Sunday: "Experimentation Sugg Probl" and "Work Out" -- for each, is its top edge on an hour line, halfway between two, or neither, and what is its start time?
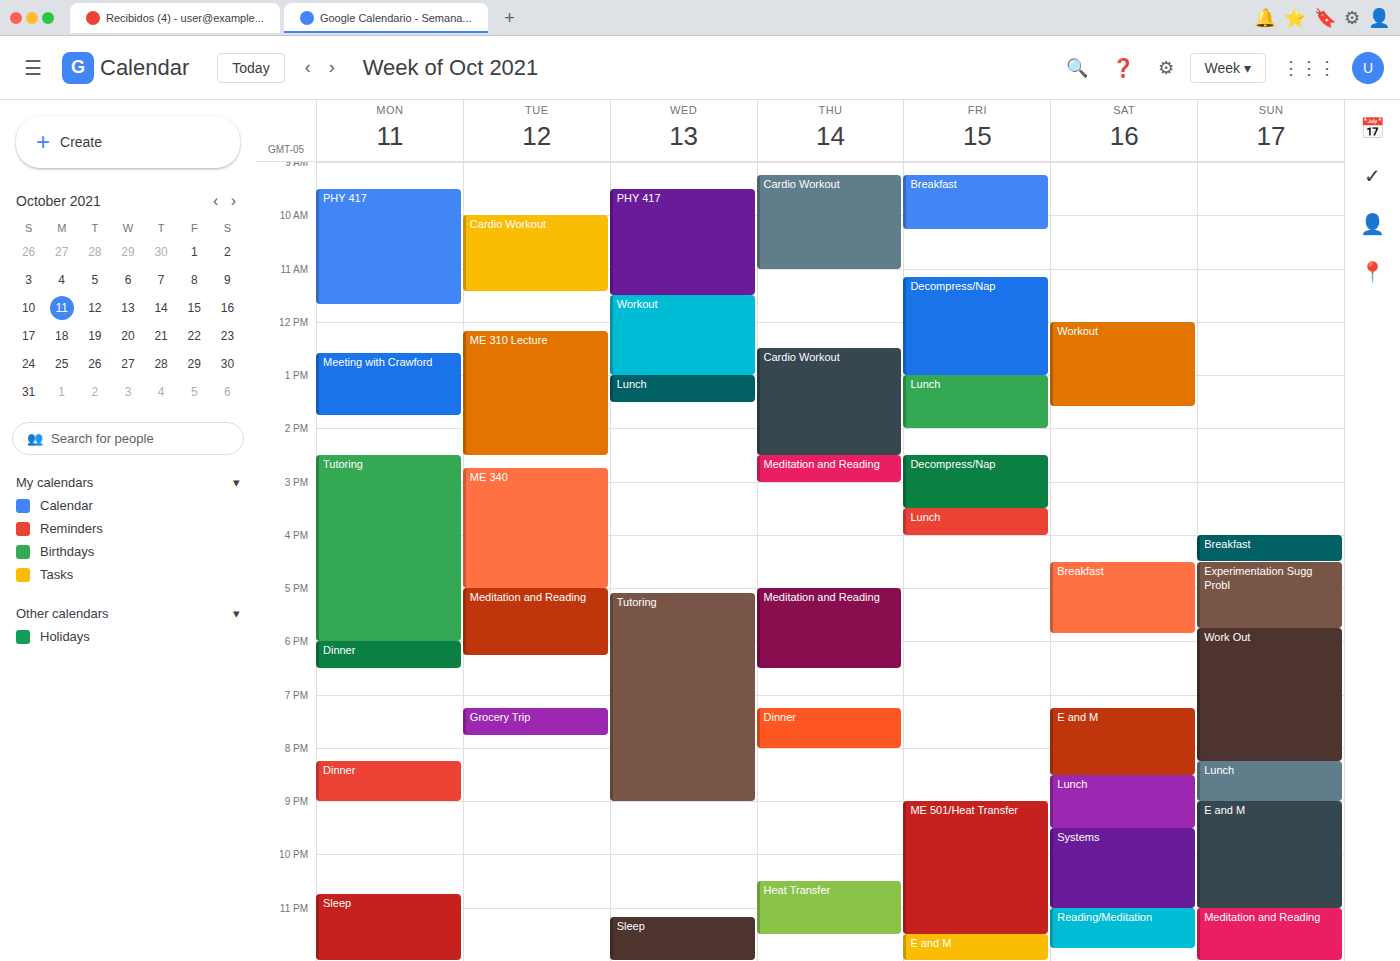
"Experimentation Sugg Probl": 16:30, halfway between the 16:00 and 17:00 lines. "Work Out": 17:45, neither: three quarters of the way from the 17:00 line to the 18:00 line.